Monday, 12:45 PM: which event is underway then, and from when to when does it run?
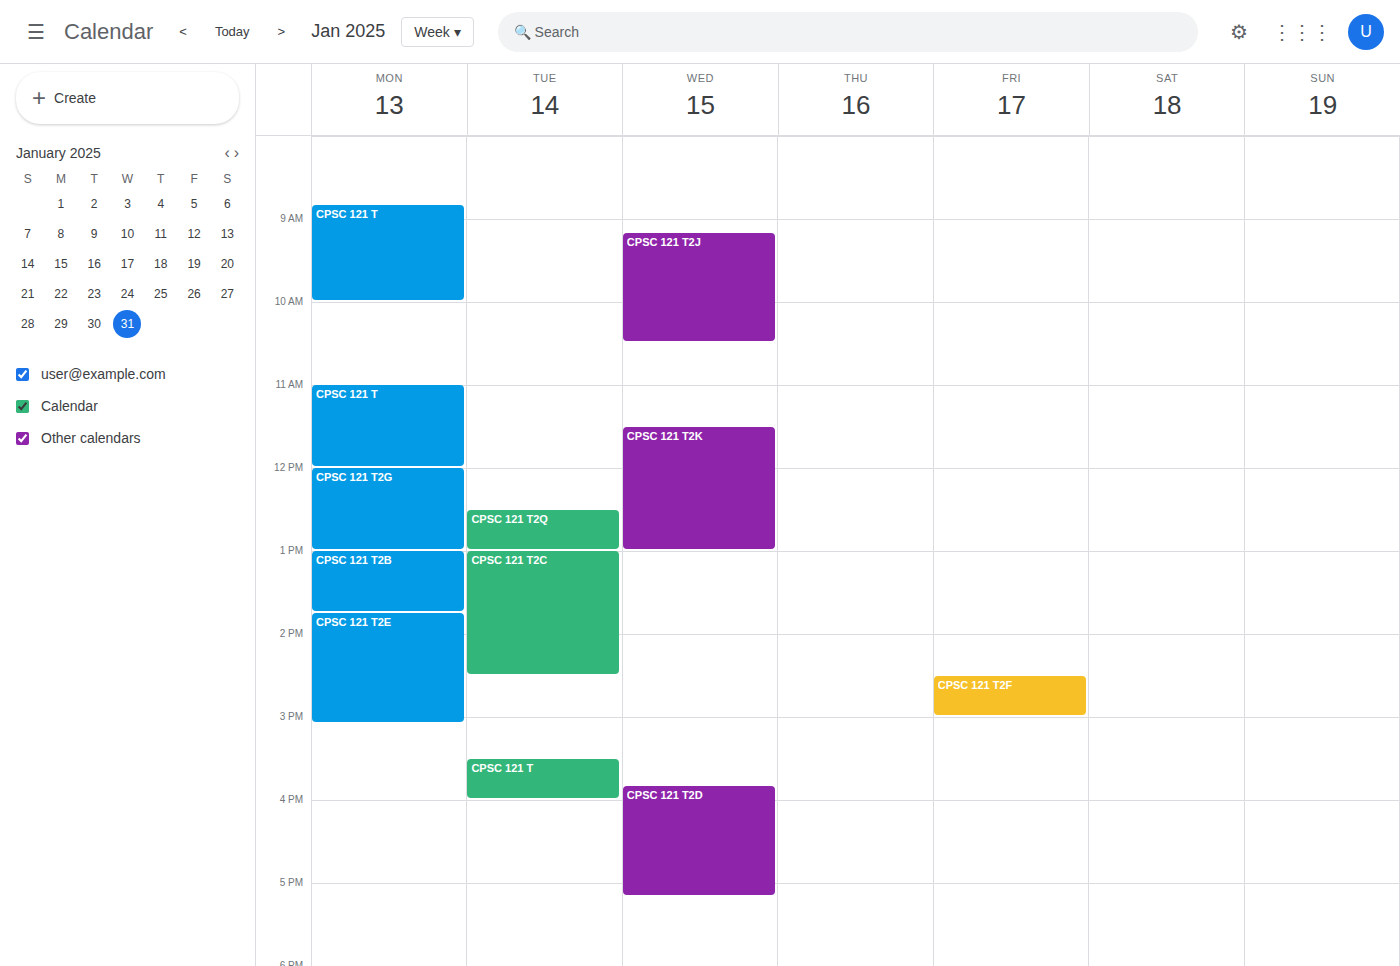
"CPSC 121 T2G", 12:00 PM to 1:00 PM